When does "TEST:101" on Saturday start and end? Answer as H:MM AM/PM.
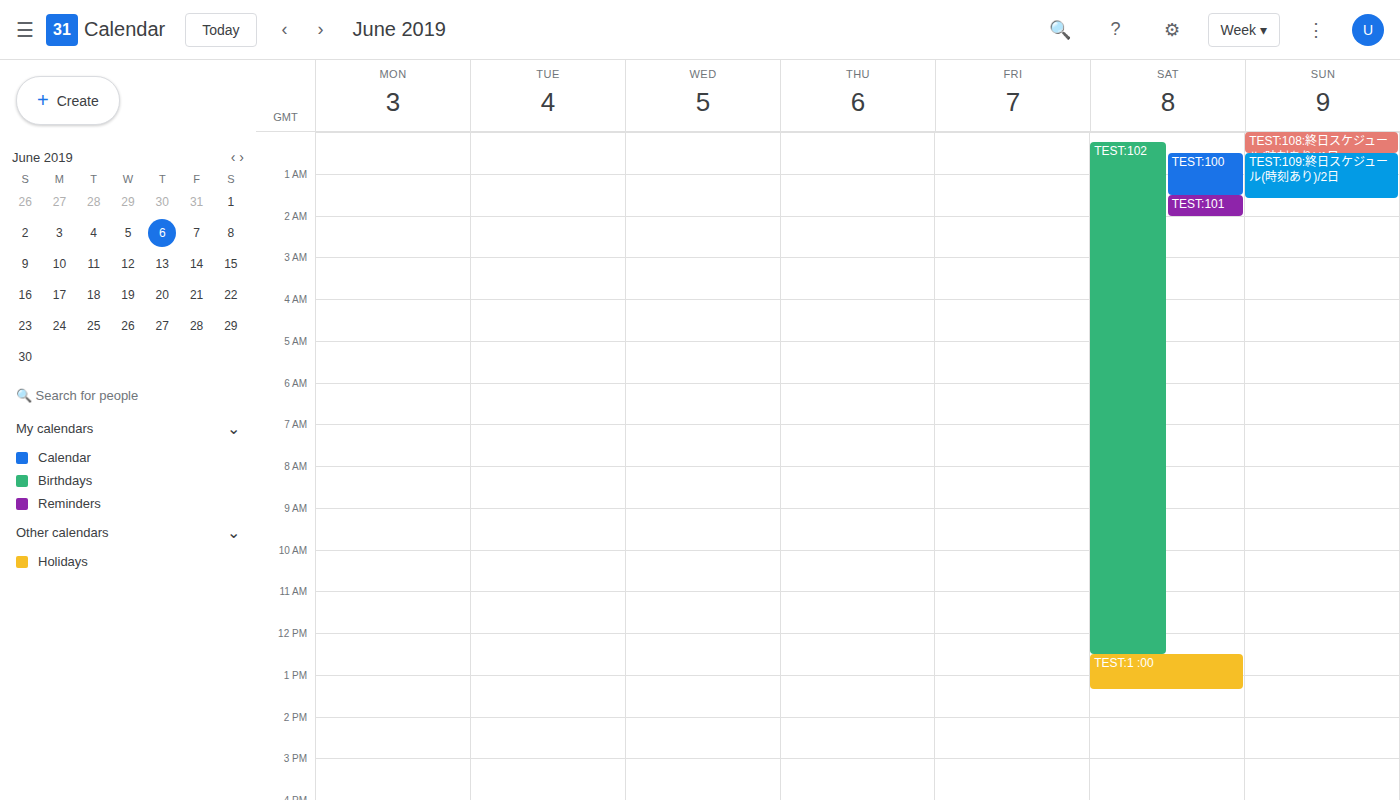
1:30 AM to 2:00 AM